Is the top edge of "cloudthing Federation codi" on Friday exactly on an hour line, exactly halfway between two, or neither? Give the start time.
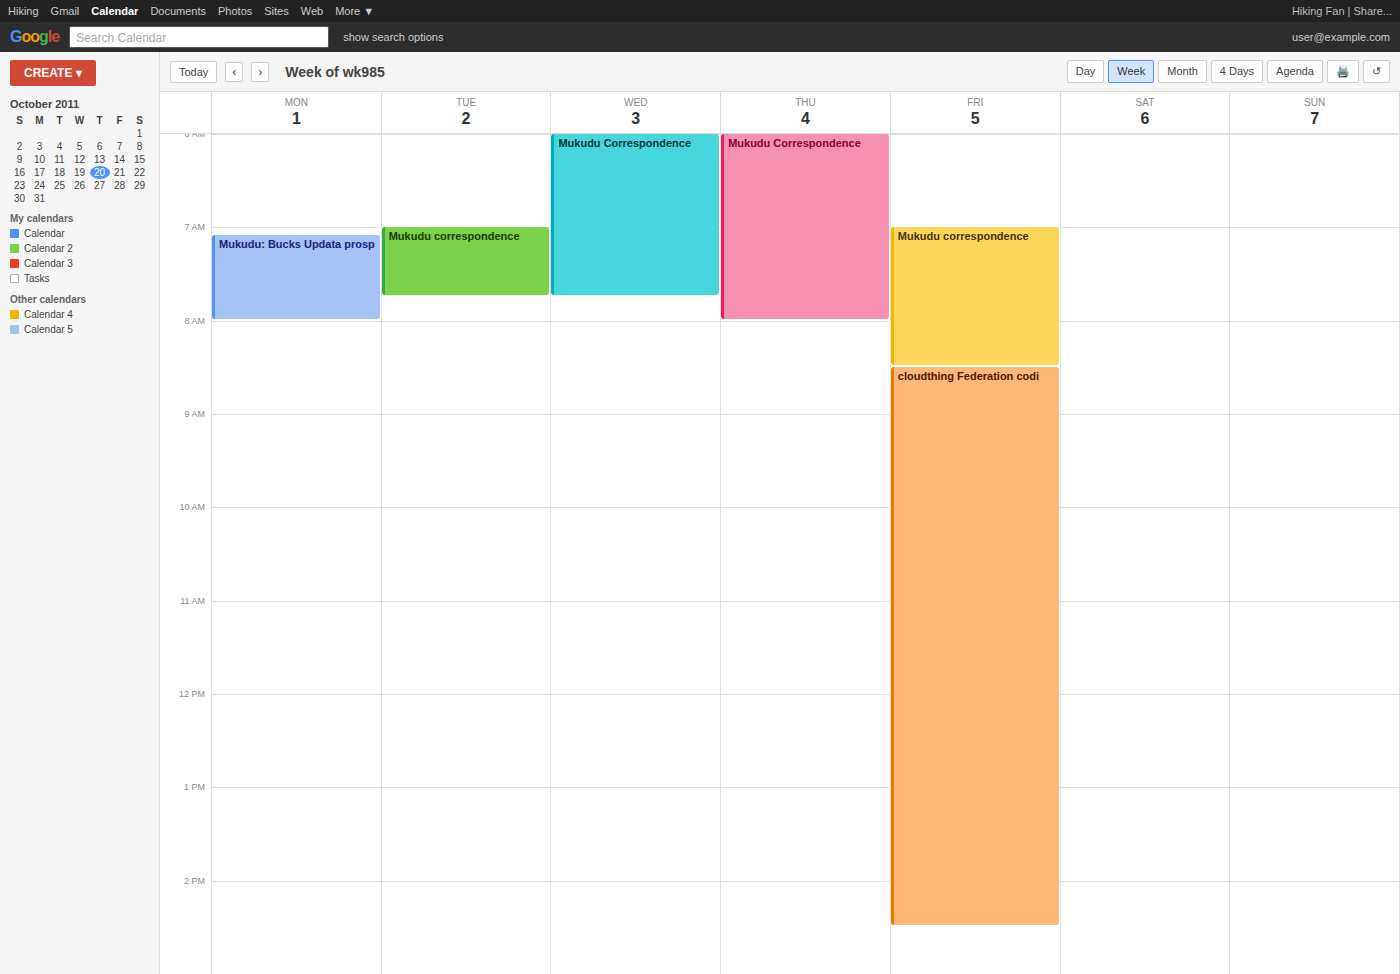
8:30 AM -- halfway between the 8 AM and 9 AM lines.